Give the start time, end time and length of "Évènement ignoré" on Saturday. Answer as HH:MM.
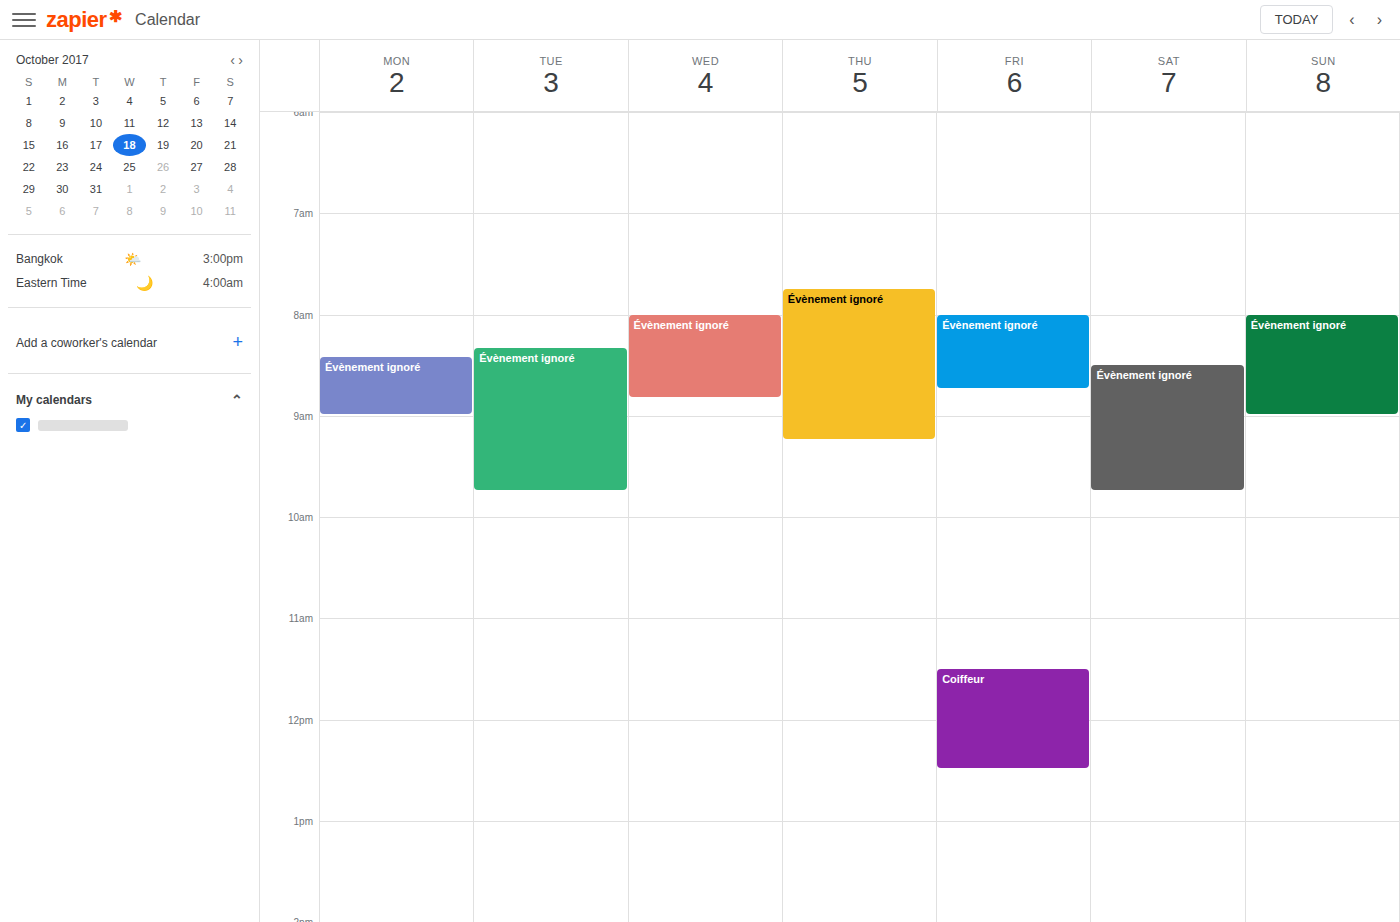
08:30 to 09:45, 1 hour 15 minutes